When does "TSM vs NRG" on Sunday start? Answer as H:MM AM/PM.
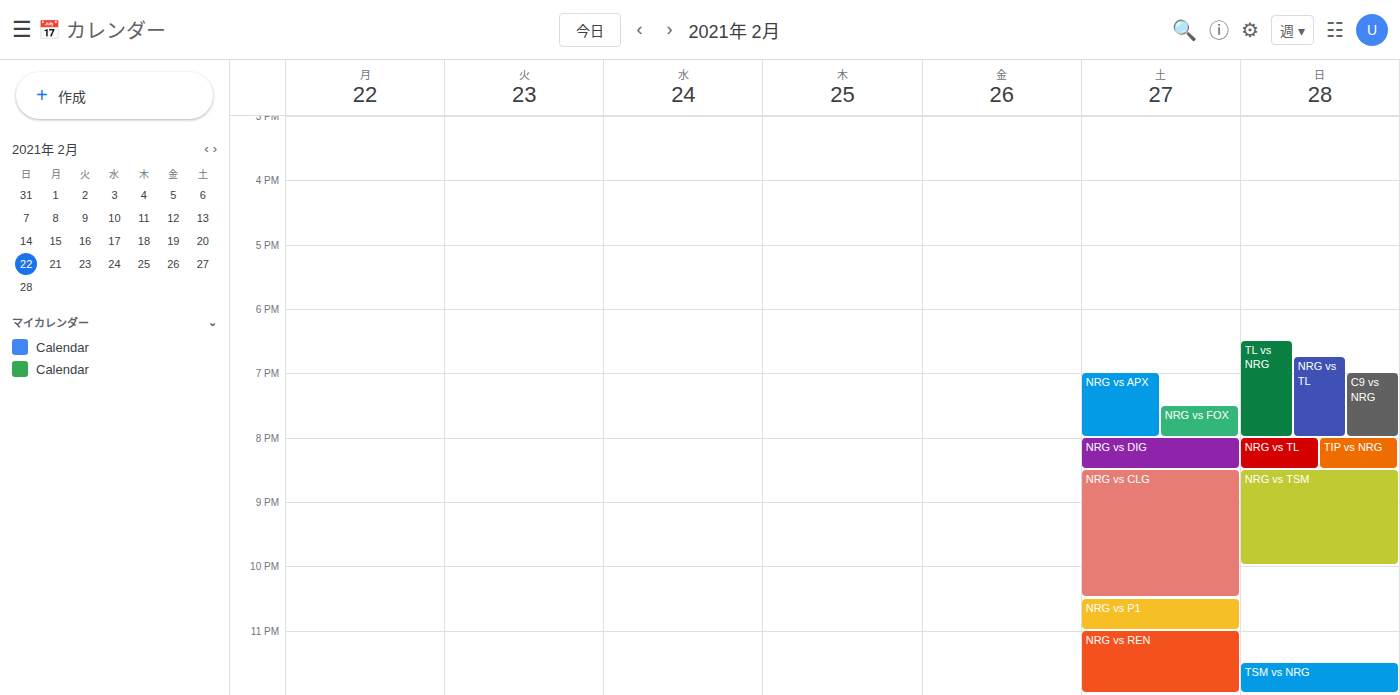
11:30 PM